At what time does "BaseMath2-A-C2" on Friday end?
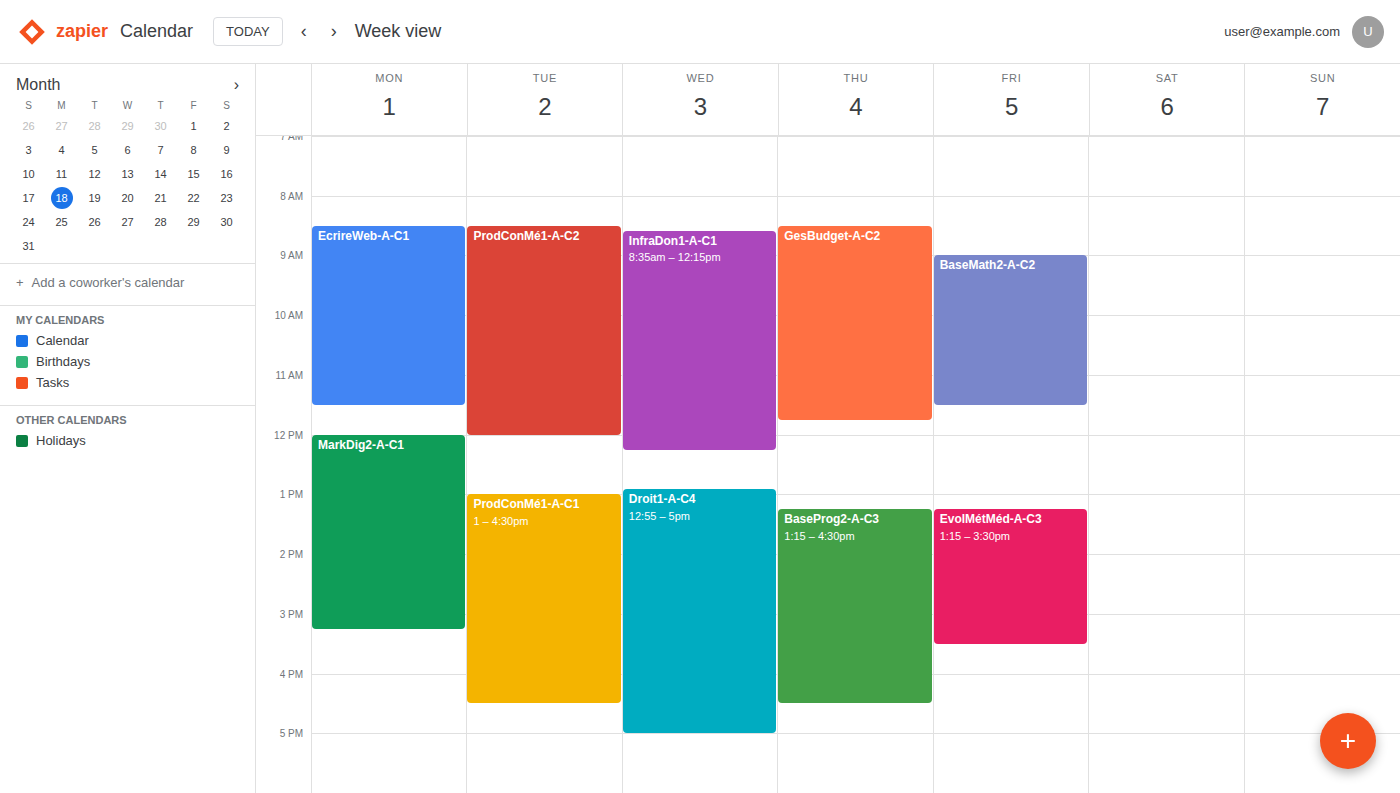
11:30 AM